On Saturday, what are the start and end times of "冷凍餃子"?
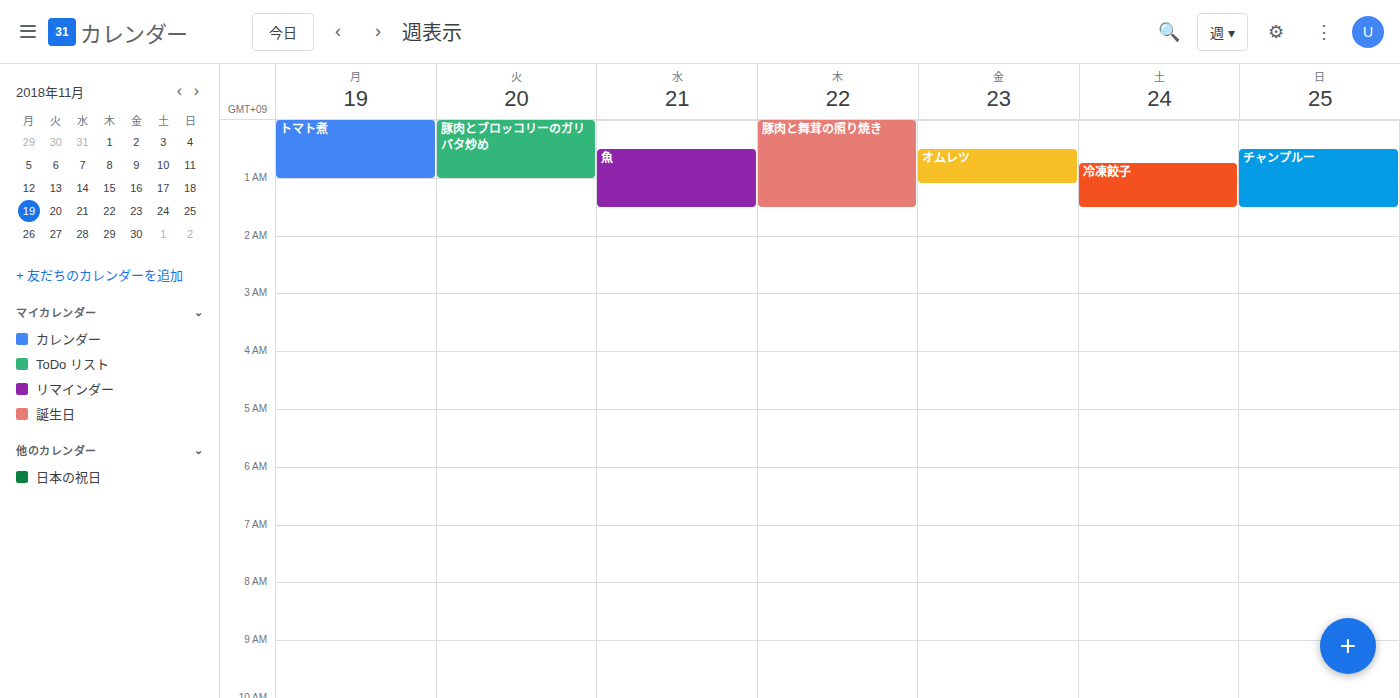
12:45 AM to 1:30 AM